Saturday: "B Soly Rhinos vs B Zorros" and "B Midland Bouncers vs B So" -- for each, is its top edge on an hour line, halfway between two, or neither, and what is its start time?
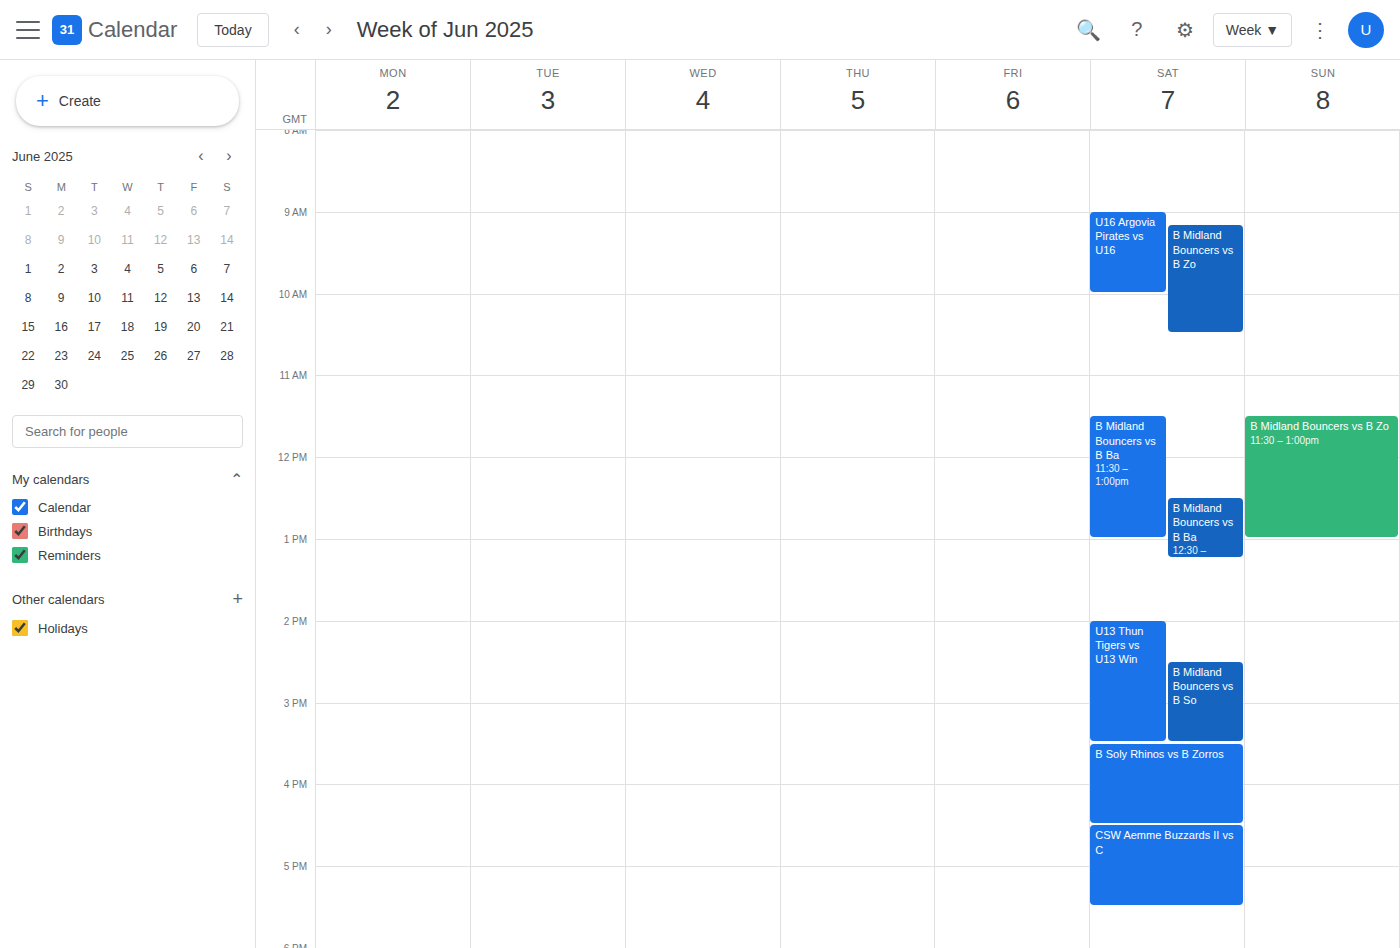
"B Soly Rhinos vs B Zorros": 15:30, halfway between the 15:00 and 16:00 lines. "B Midland Bouncers vs B So": 14:30, halfway between the 14:00 and 15:00 lines.